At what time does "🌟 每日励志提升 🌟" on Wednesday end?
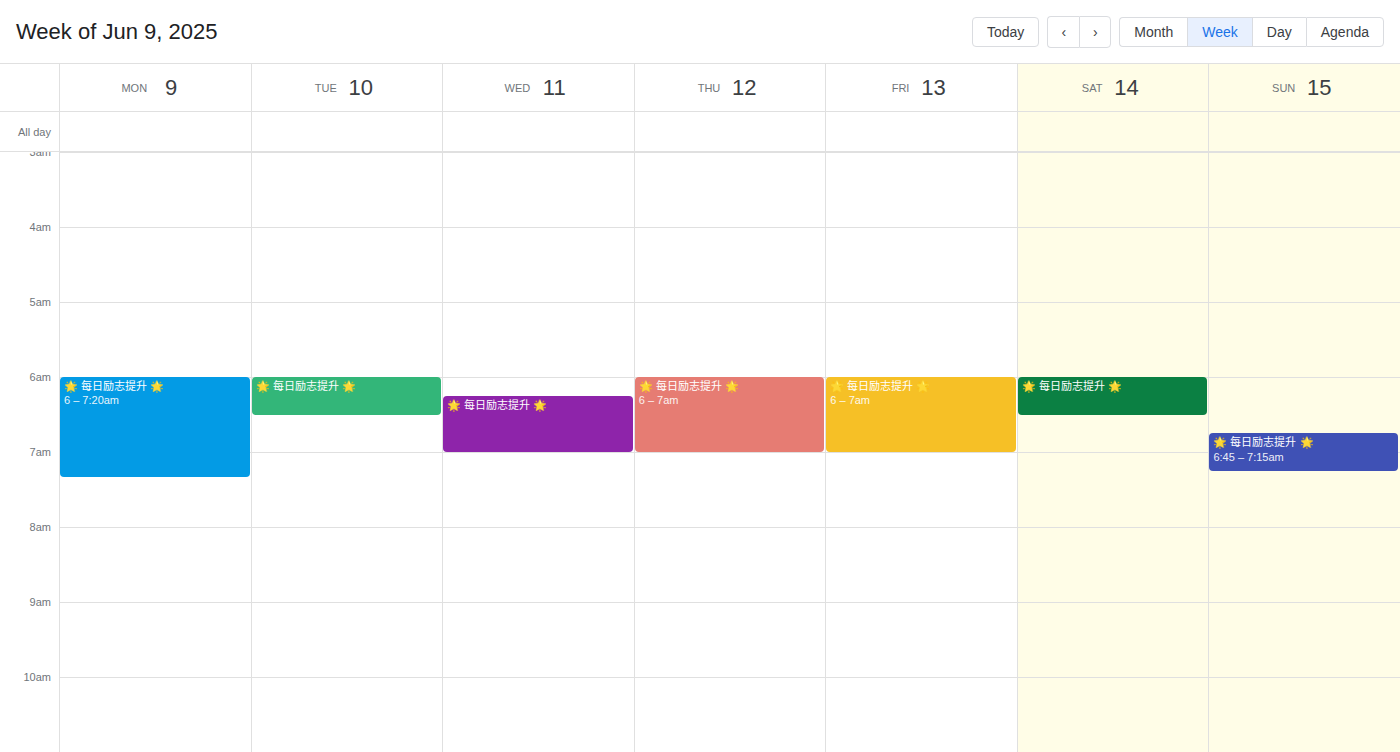
7:00 AM